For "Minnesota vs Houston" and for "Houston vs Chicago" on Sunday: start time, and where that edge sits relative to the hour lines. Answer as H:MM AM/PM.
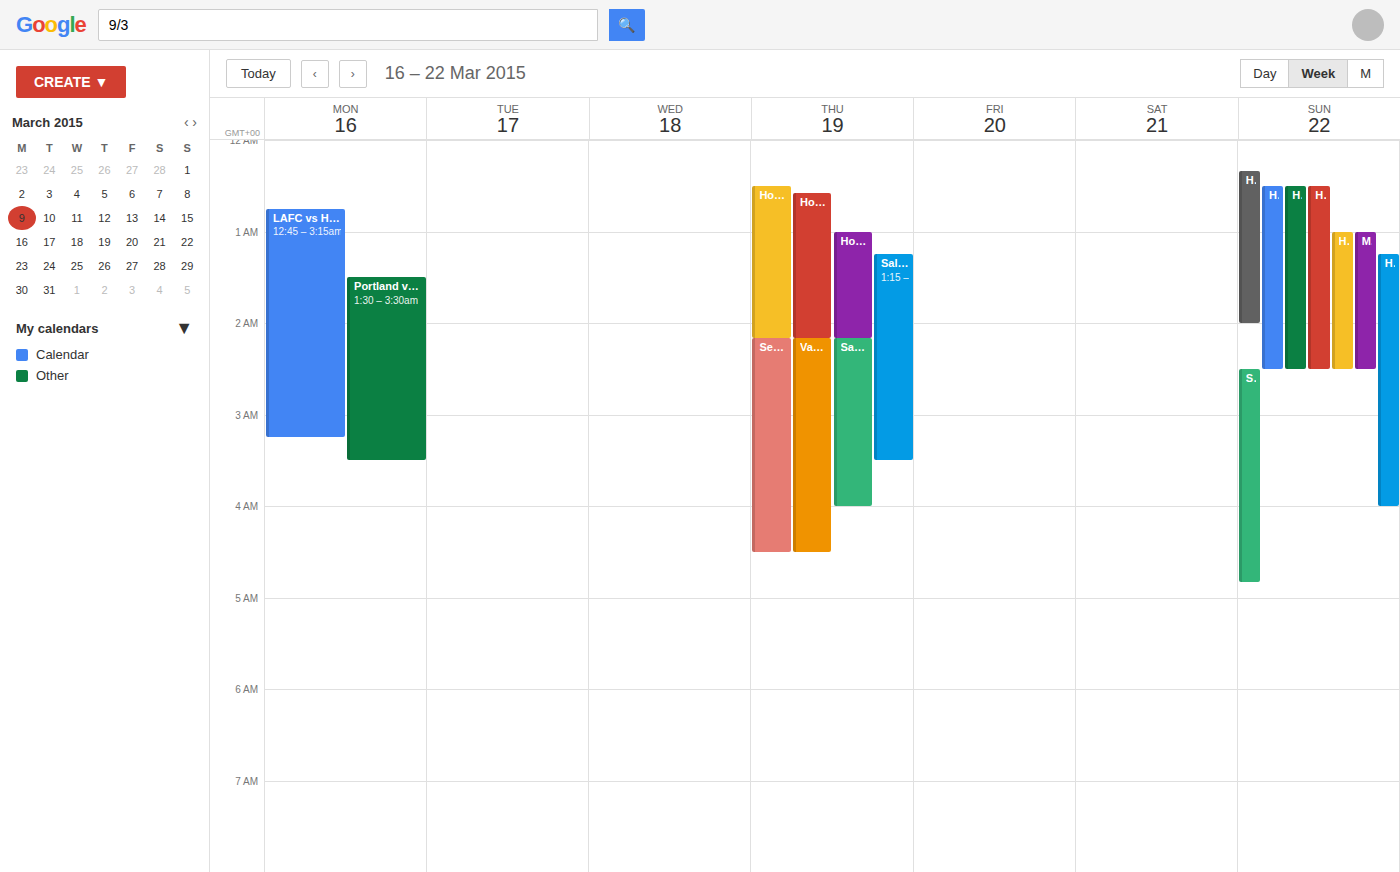
"Minnesota vs Houston": 1:00 AM, exactly on the 1 AM line. "Houston vs Chicago": 1:15 AM, neither: a quarter of the way from the 1 AM line to the 2 AM line.